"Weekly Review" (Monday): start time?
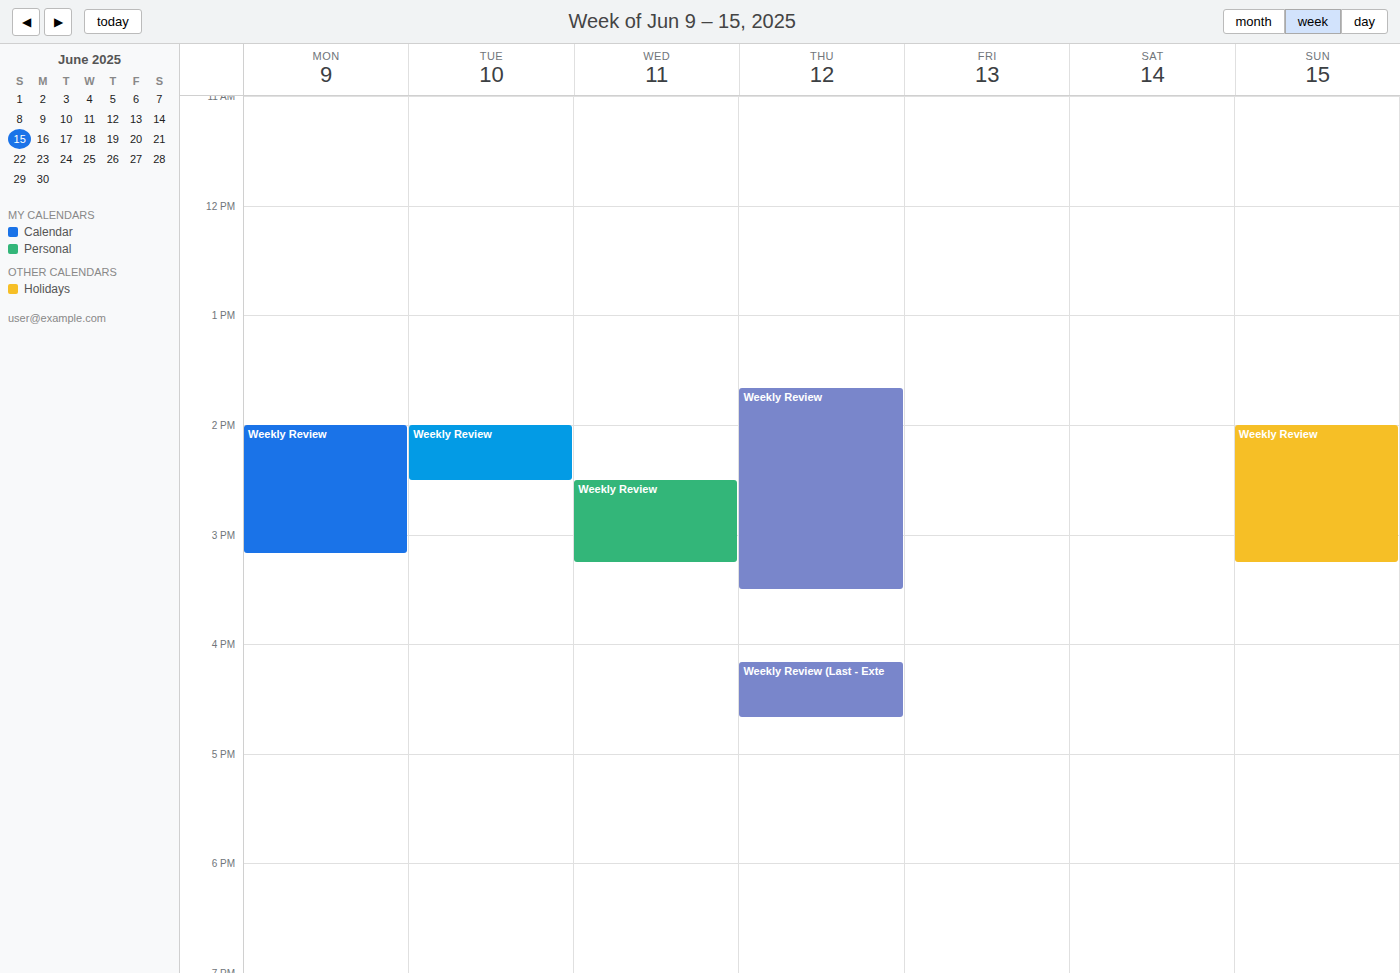
2:00 PM